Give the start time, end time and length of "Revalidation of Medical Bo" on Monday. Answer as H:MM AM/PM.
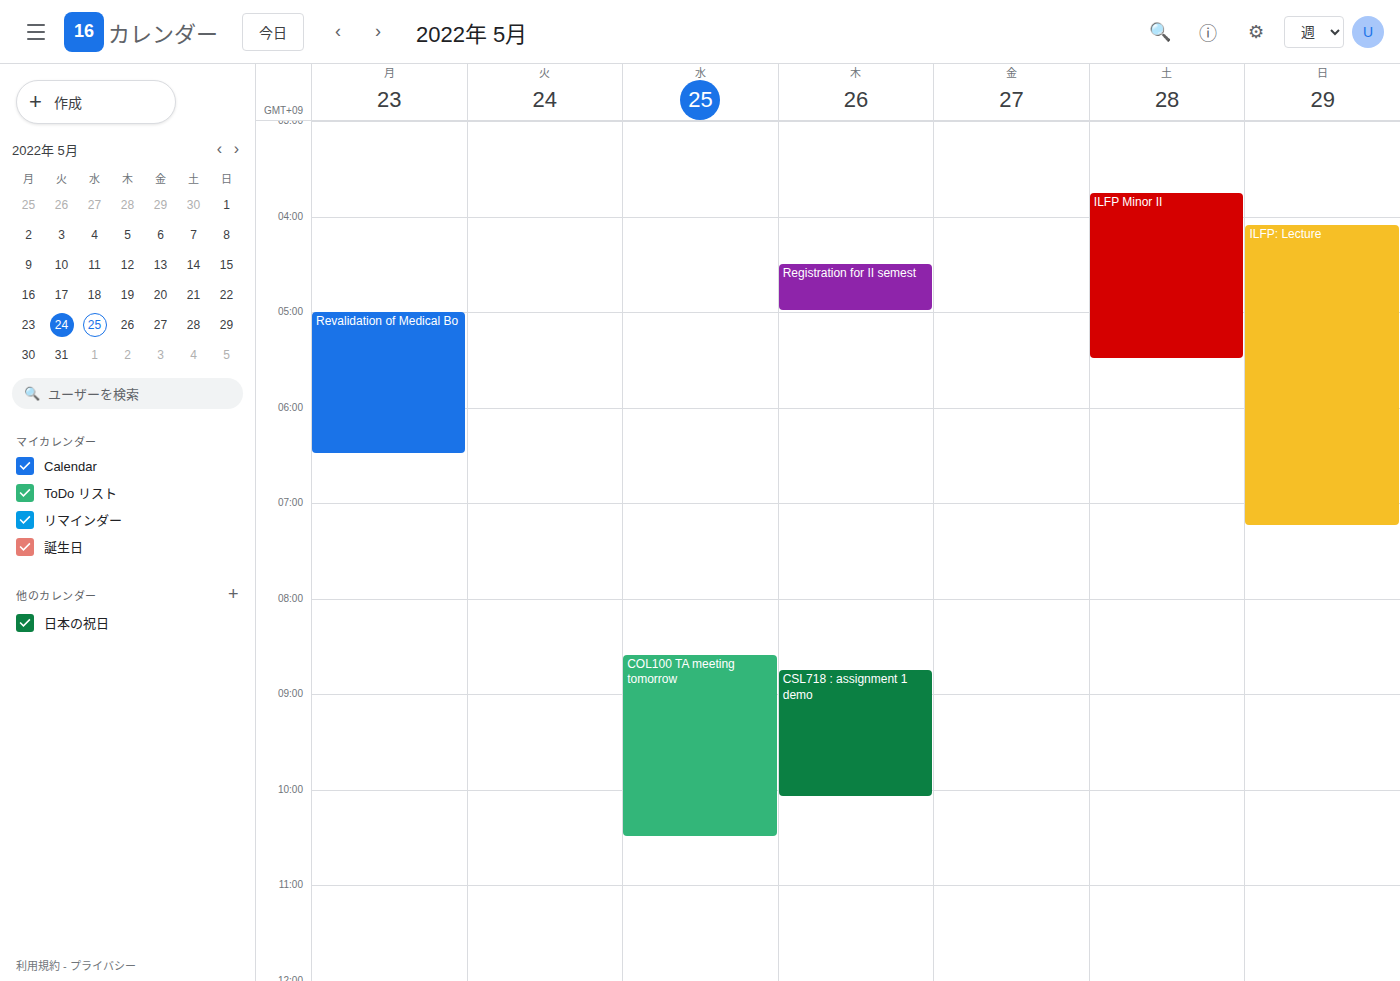
5:00 AM to 6:30 AM, 1 hour 30 minutes